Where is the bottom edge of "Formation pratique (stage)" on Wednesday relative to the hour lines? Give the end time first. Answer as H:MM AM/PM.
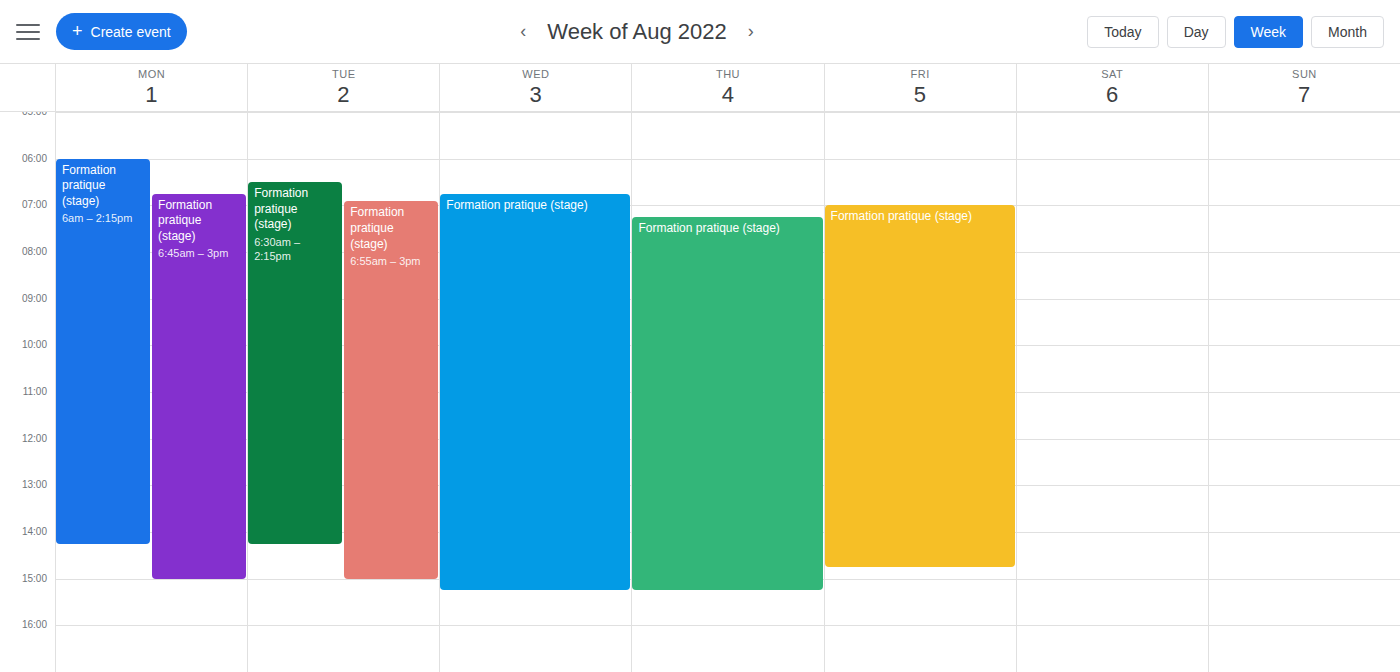
3:15 PM -- neither: a quarter of the way from the 3 PM line to the 4 PM line.